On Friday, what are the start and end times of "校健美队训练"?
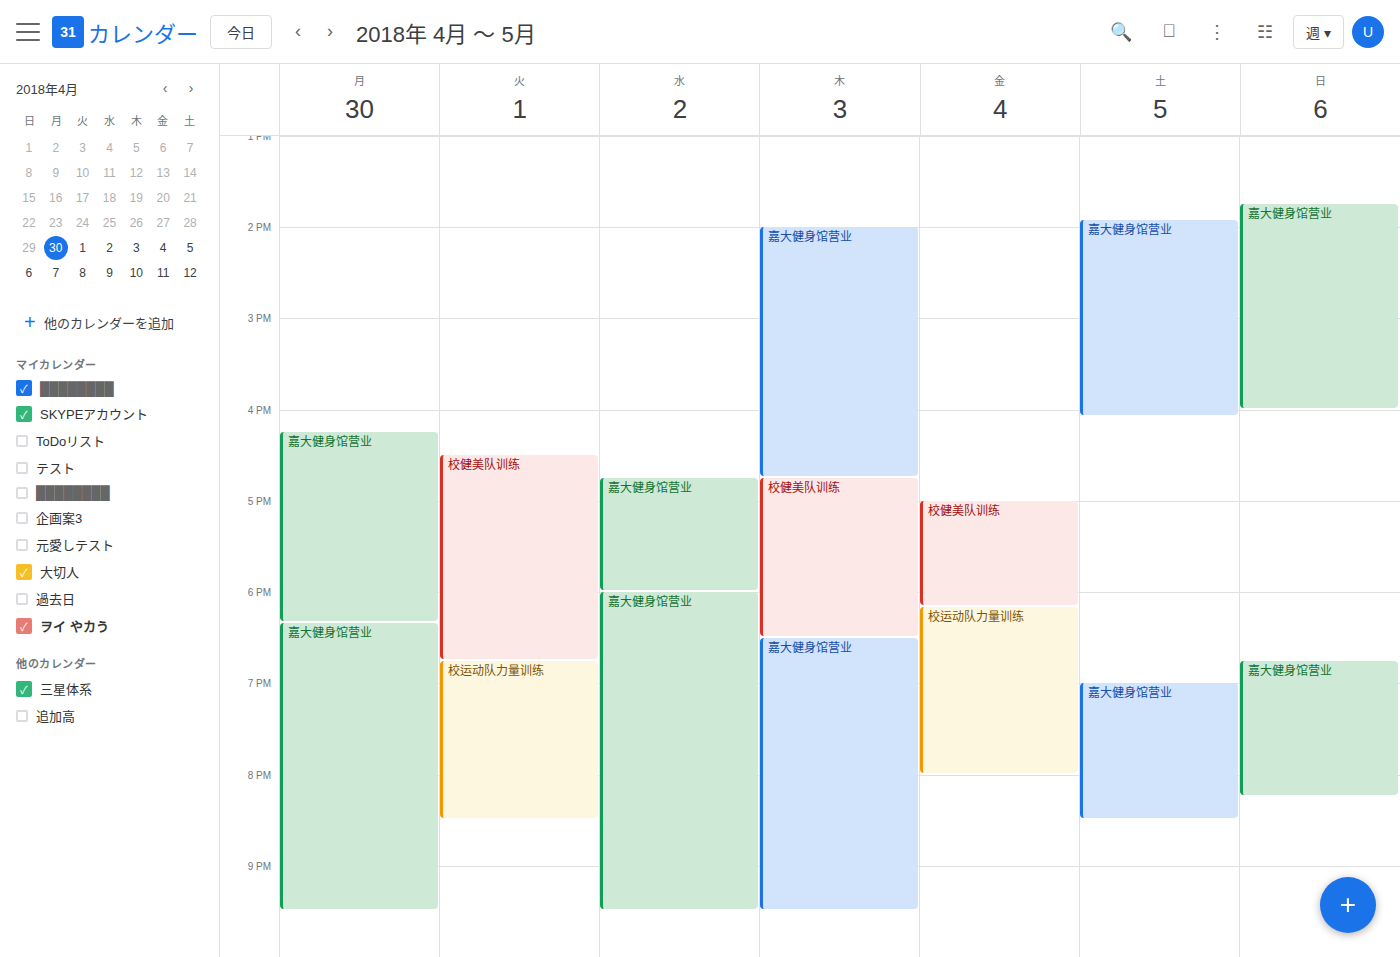
5:00 PM to 6:10 PM